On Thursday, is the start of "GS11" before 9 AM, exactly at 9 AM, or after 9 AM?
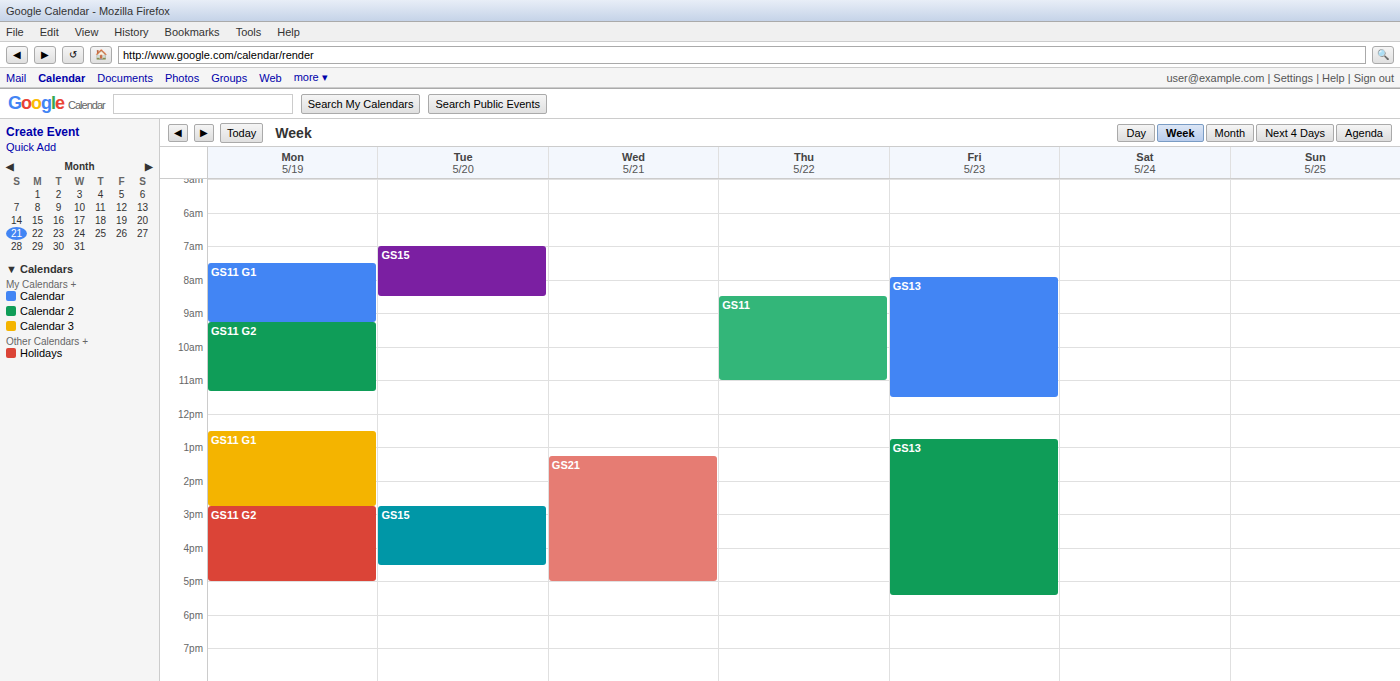
8:30 AM -- before 9 AM, 30 minutes above the 9 AM line.